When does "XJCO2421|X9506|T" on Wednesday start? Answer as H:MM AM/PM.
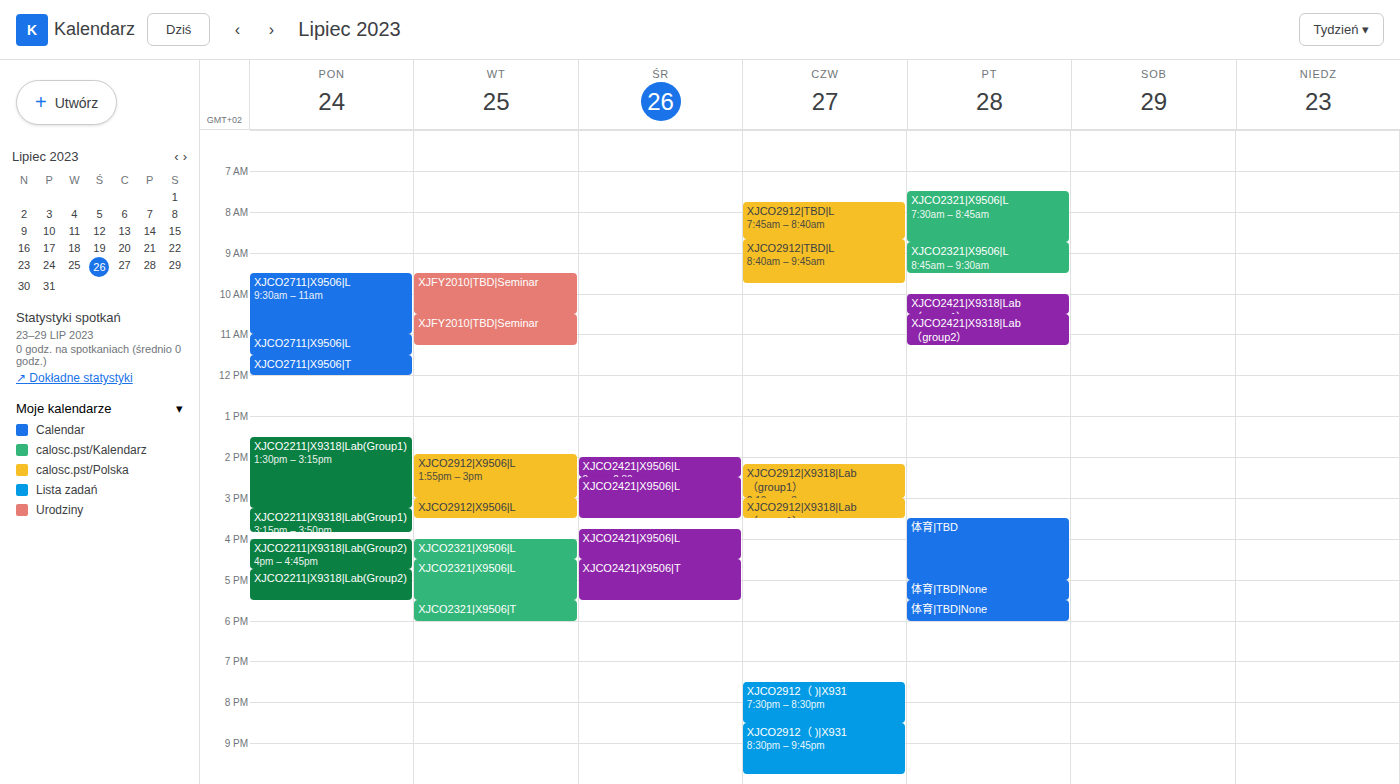
4:30 PM